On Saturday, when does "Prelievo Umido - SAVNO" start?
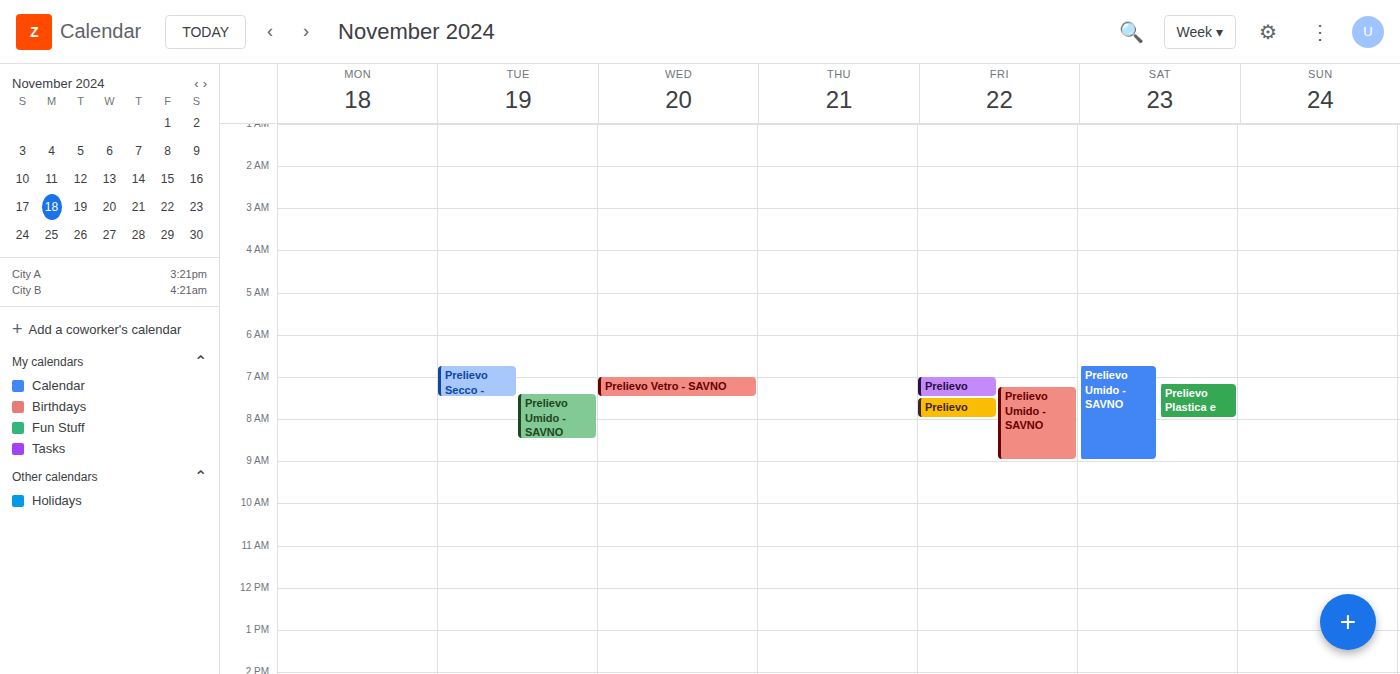
6:45 AM